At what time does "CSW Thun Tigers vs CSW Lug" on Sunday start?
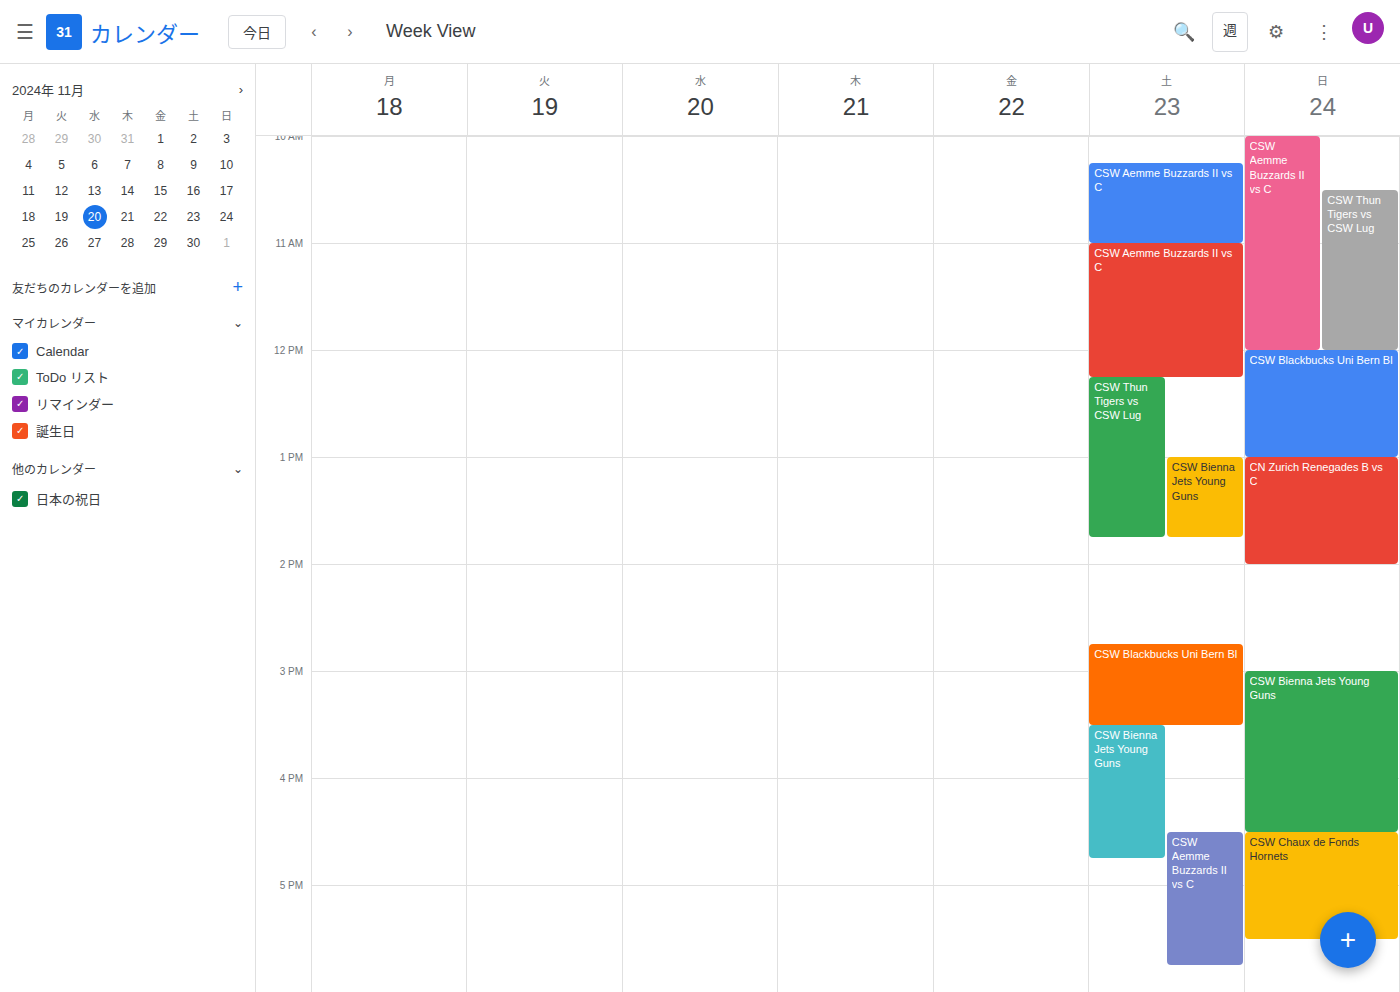
10:30 AM